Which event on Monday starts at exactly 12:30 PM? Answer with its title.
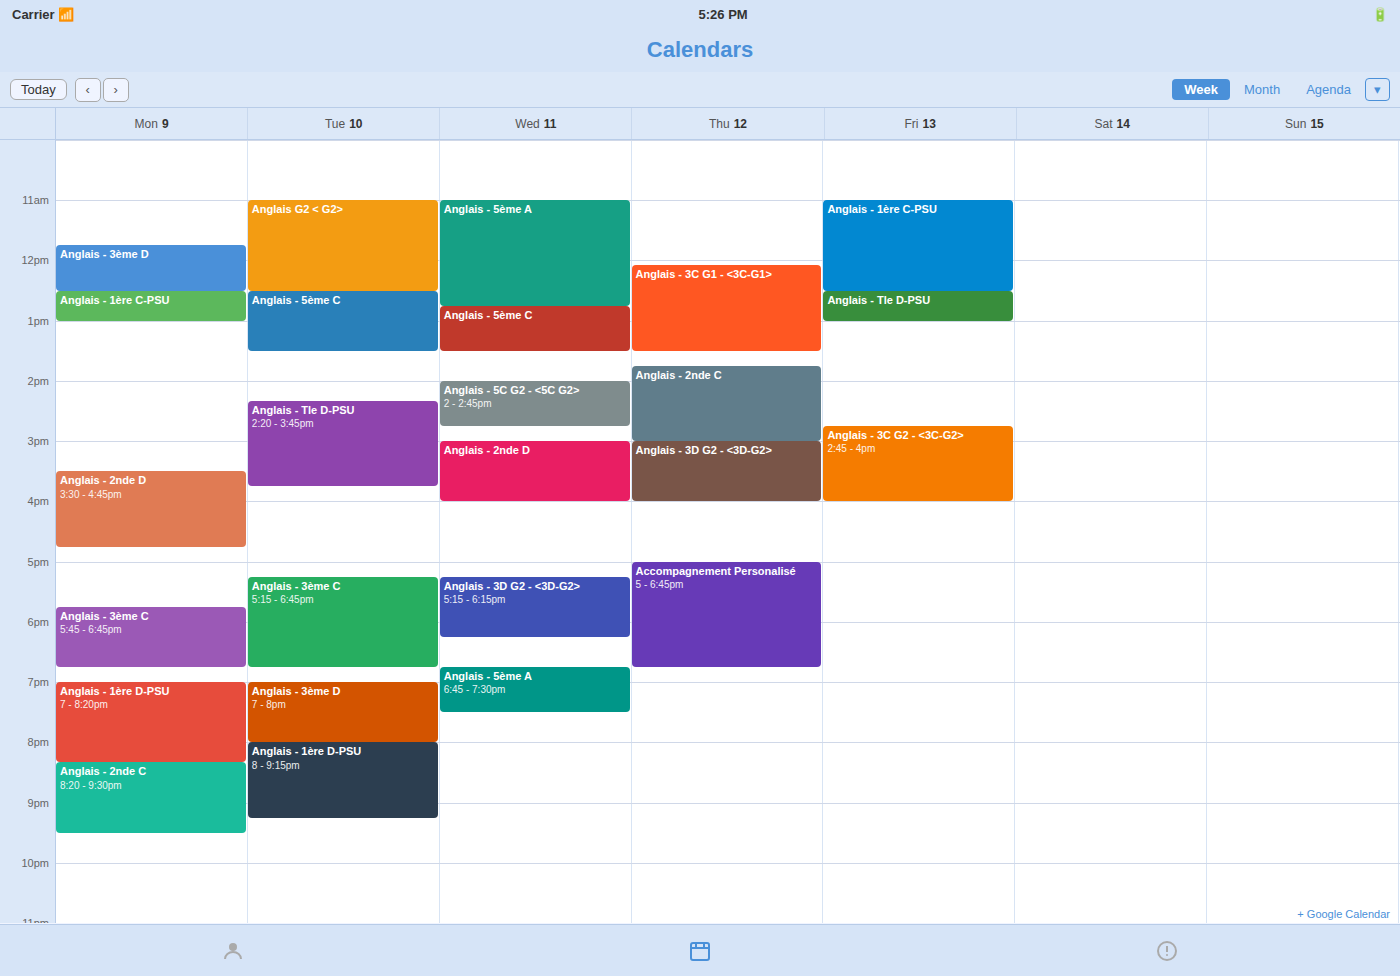
"Anglais - 1ère C-PSU"